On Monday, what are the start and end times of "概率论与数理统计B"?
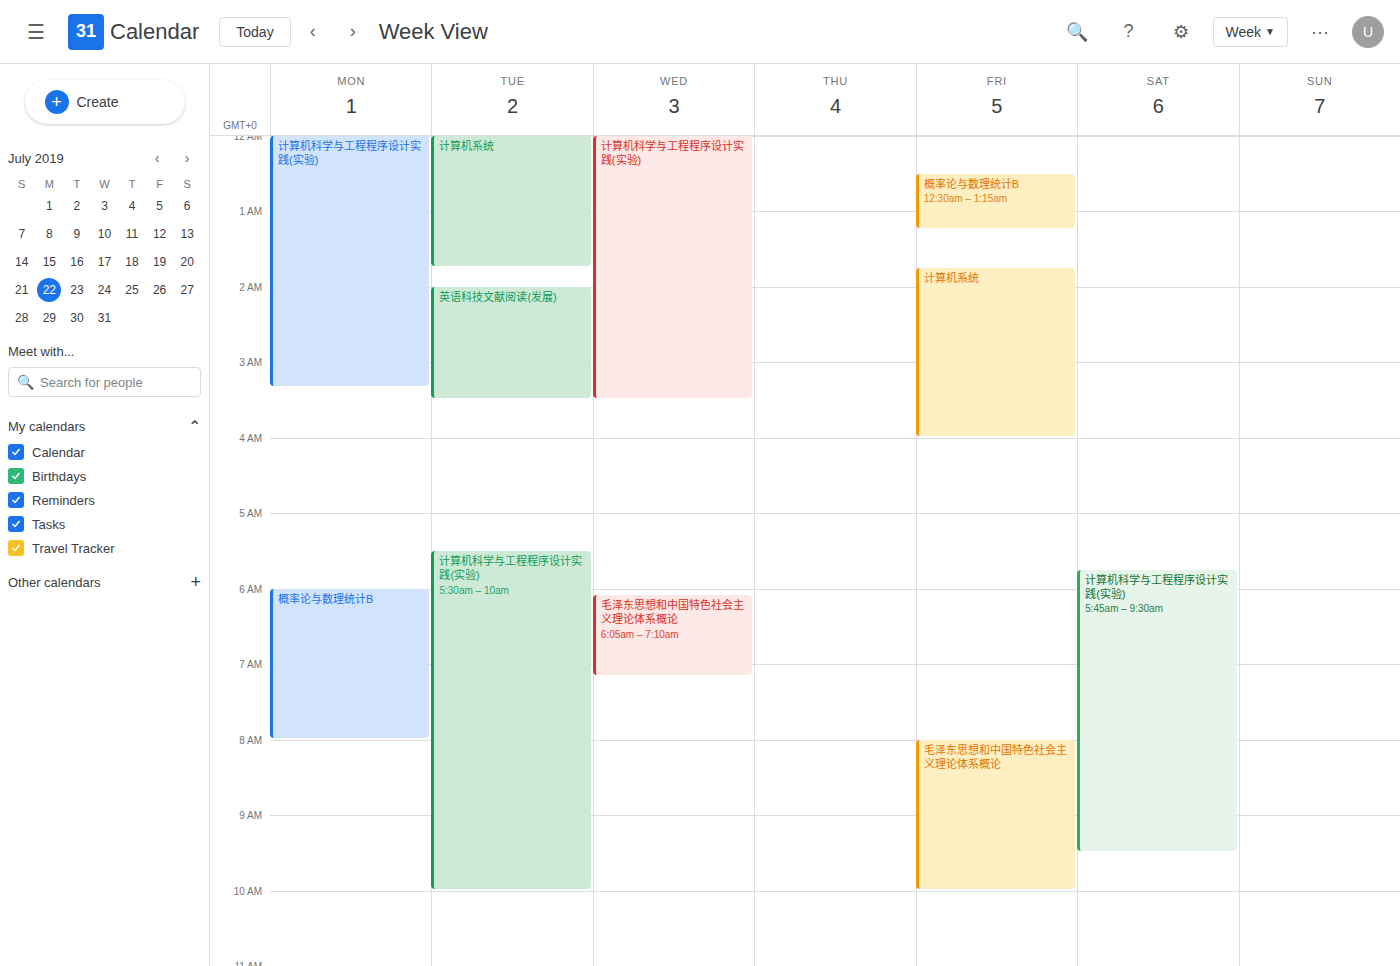
6:00 AM to 8:00 AM